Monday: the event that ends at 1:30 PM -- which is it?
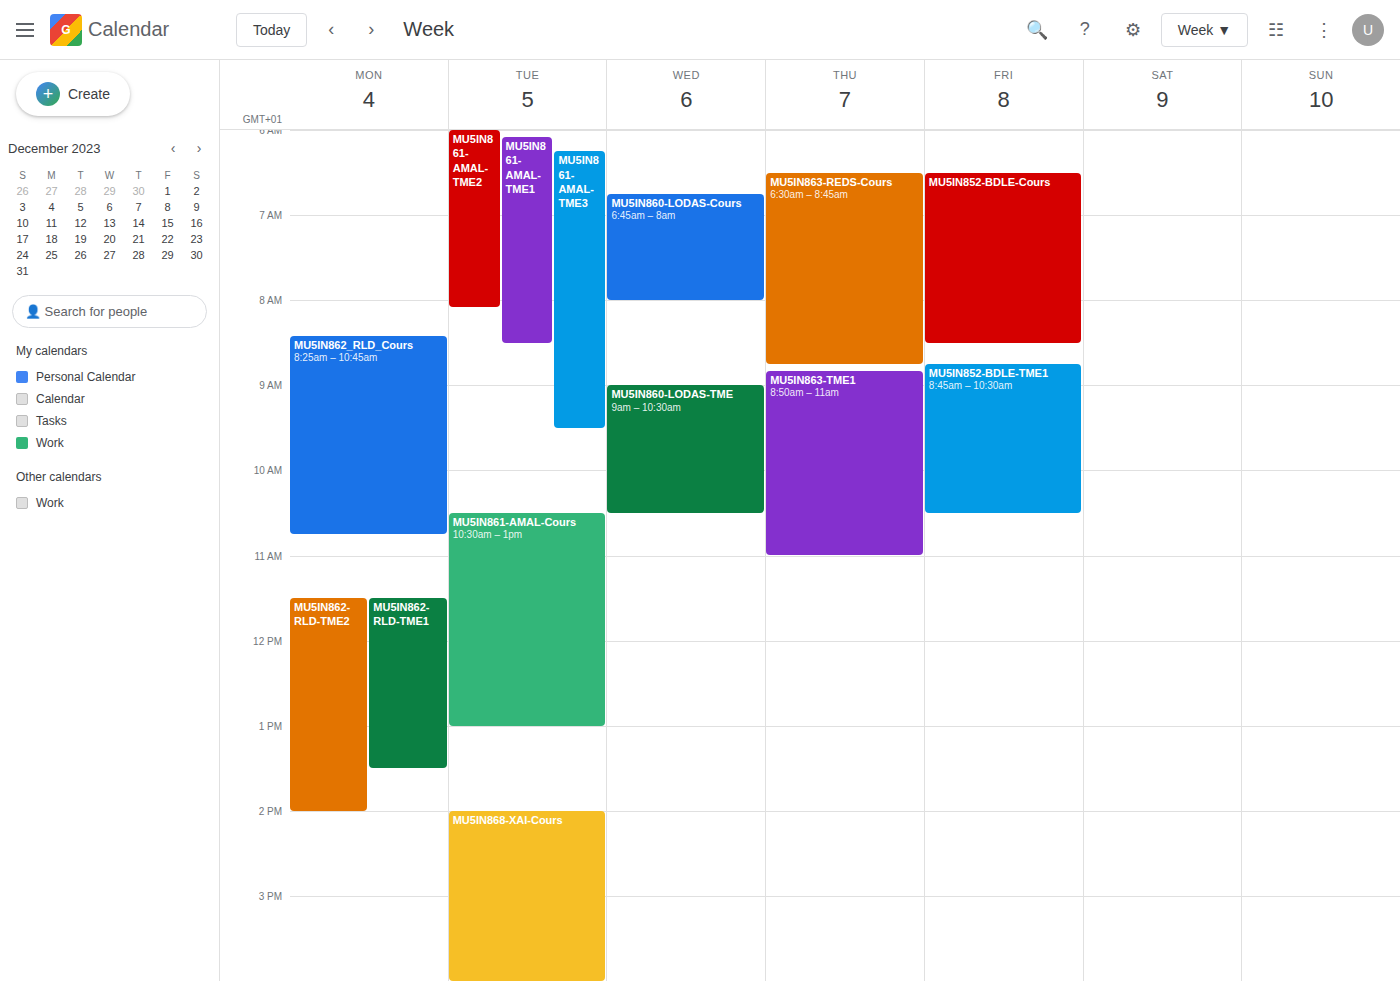
"MU5IN862-RLD-TME1"